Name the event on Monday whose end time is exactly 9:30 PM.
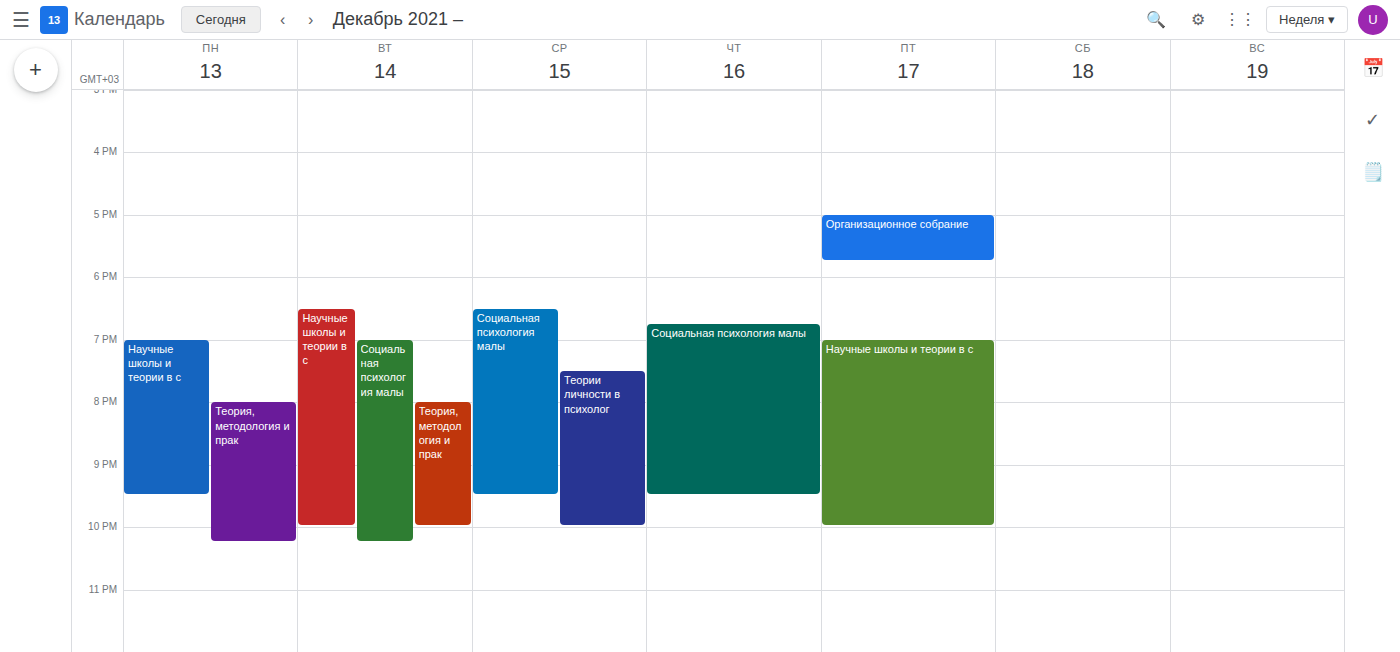
"Научные школы и теории в с"